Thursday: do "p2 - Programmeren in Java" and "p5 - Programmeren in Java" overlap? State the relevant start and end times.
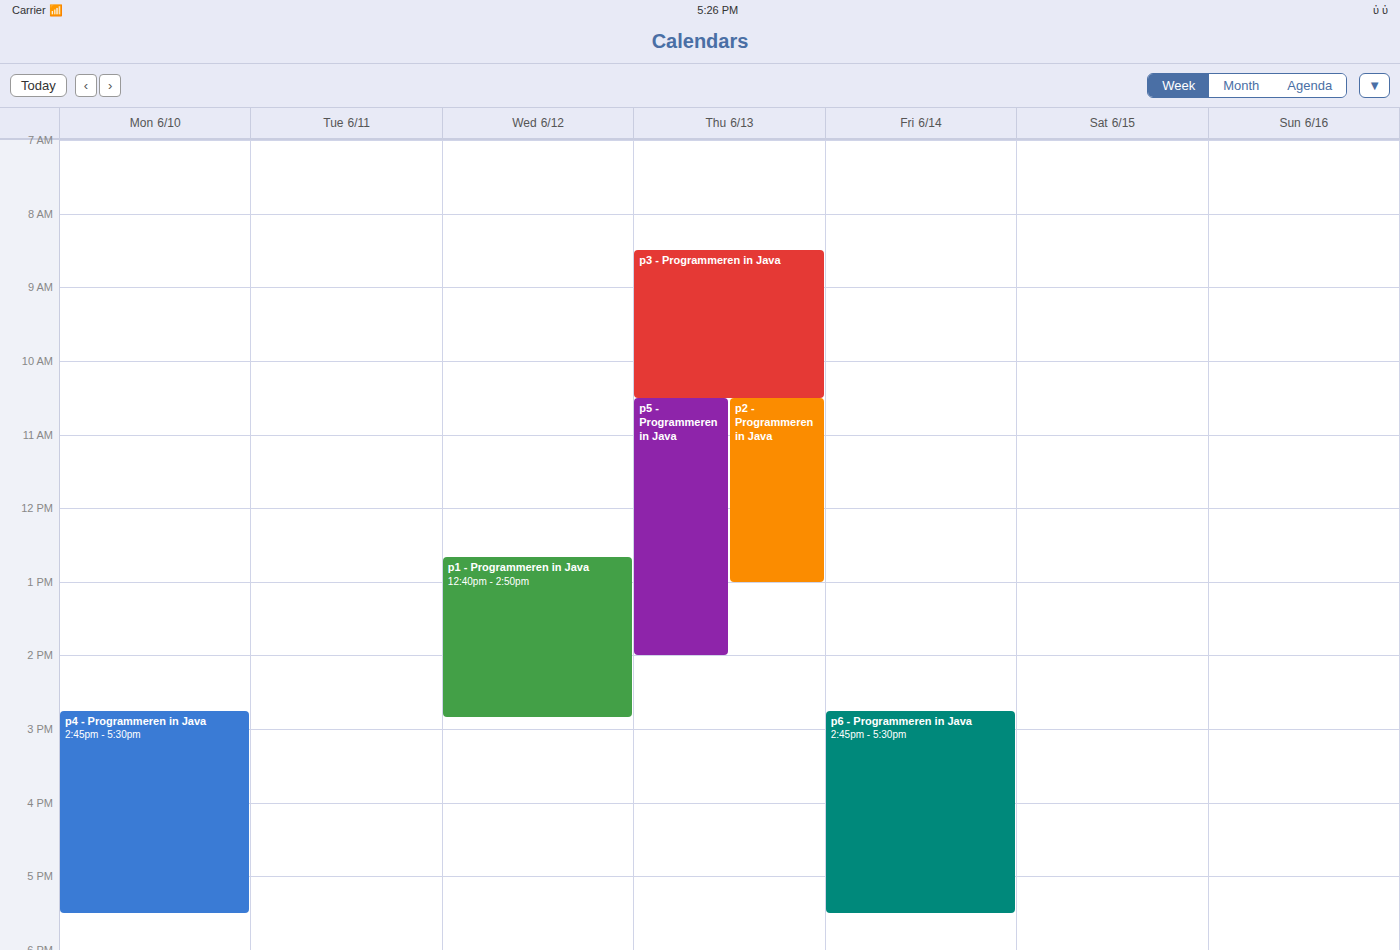
"p2 - Programmeren in Java" runs 10:30 AM to 1:00 PM, inside "p5 - Programmeren in Java" -- they overlap.